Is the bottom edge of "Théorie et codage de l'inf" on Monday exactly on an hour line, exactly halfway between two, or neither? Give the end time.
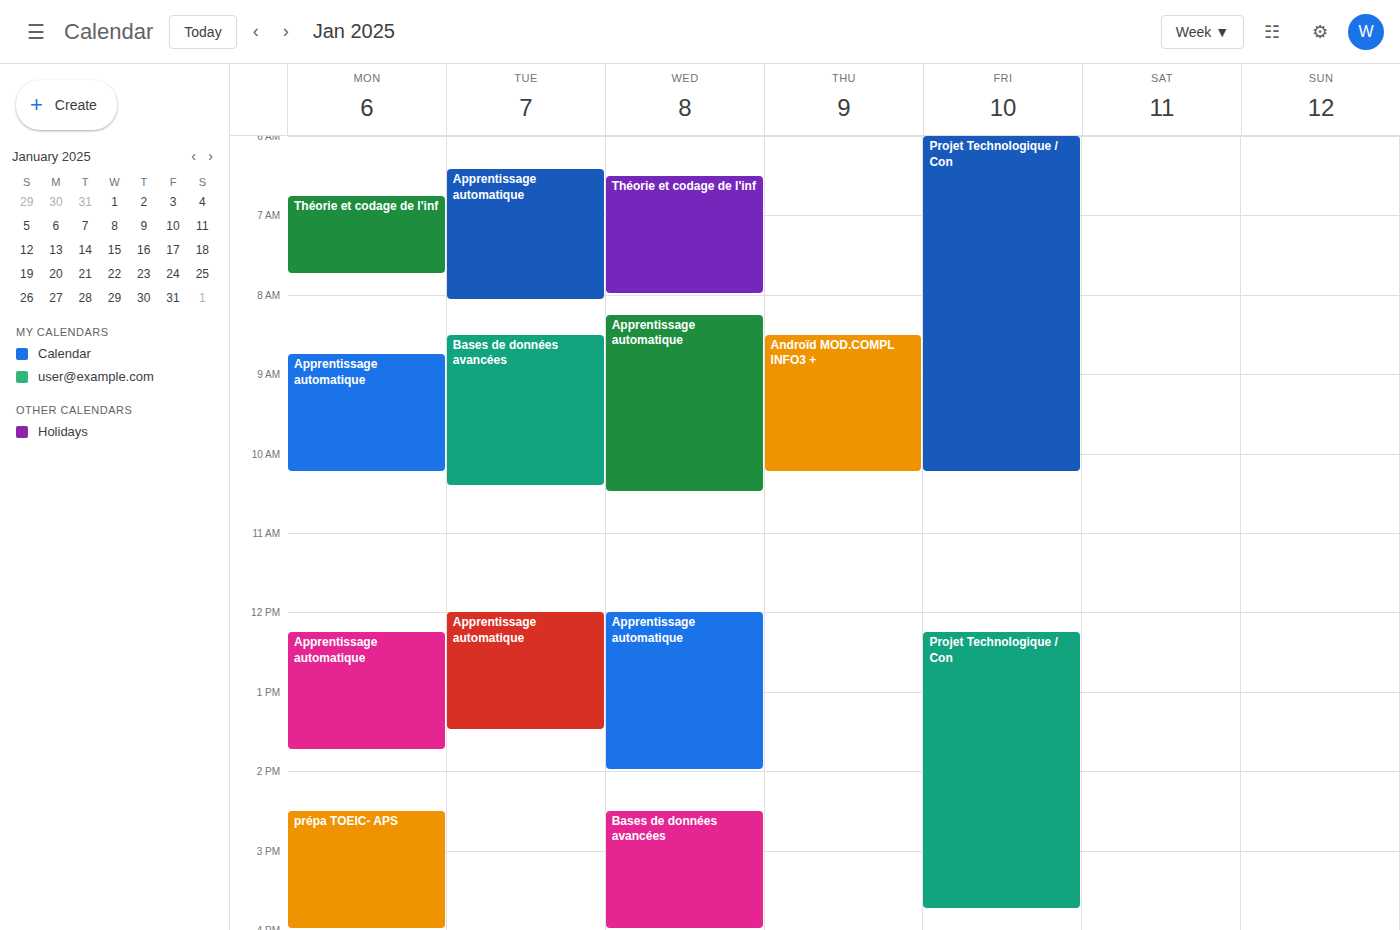
7:45 AM -- neither: three quarters of the way from the 7 AM line to the 8 AM line.